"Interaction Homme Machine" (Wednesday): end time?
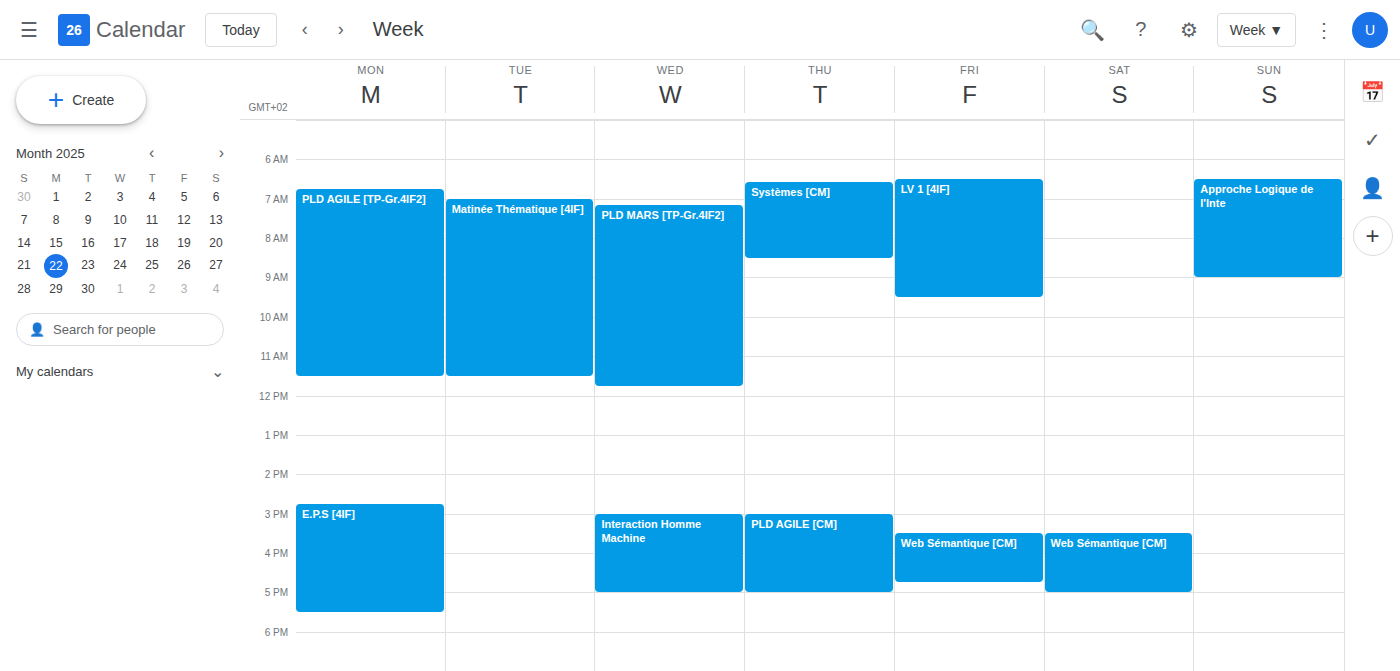
5:00 PM